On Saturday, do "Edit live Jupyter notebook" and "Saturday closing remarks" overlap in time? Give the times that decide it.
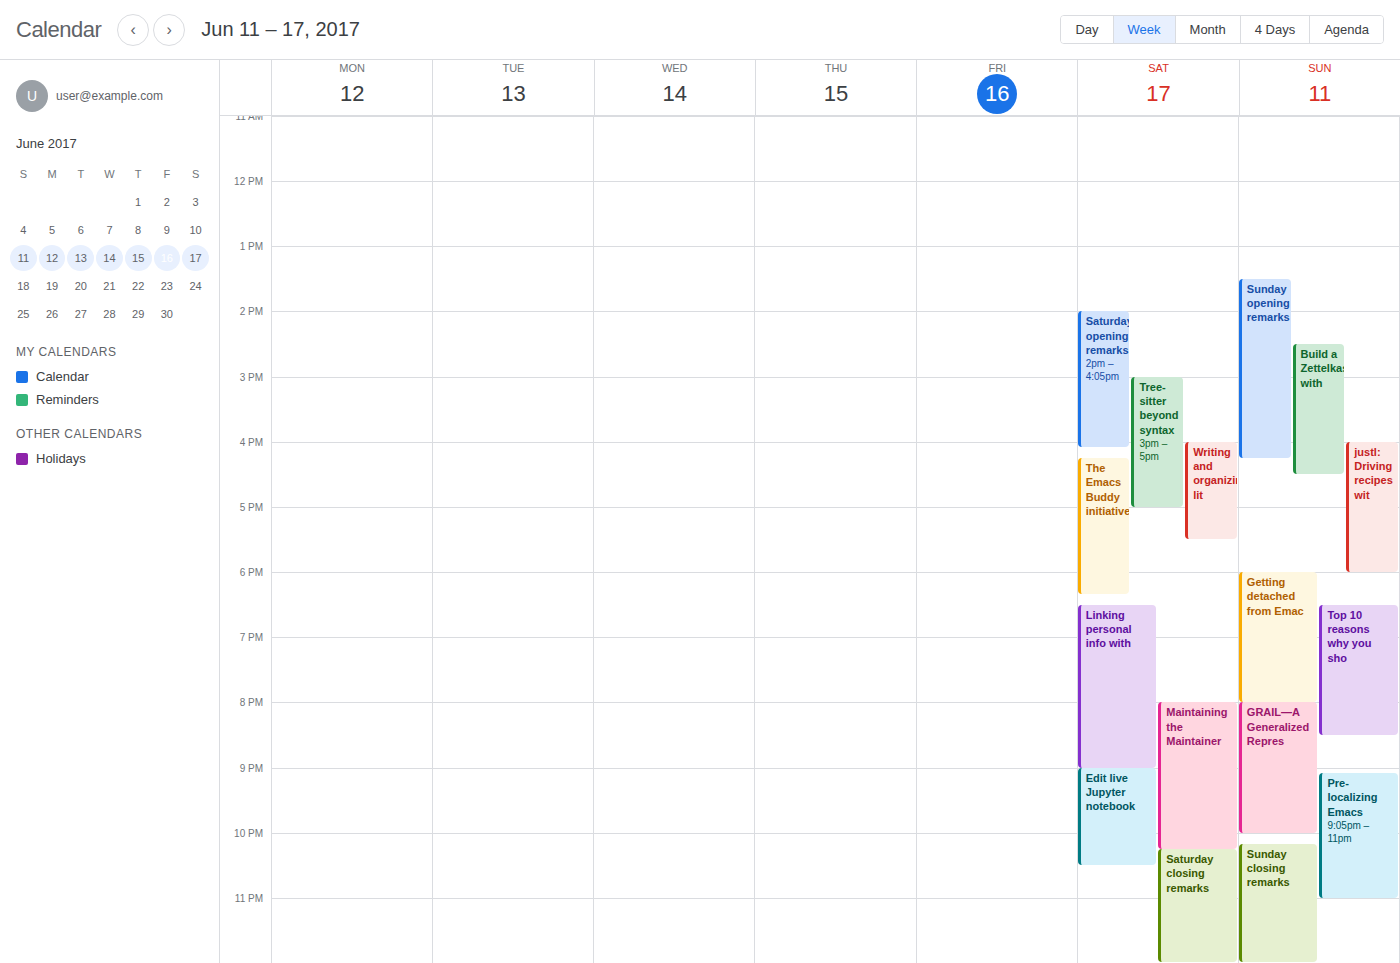
"Saturday closing remarks" starts at 10:15 PM, before "Edit live Jupyter notebook" ends at 10:30 PM -- they overlap.